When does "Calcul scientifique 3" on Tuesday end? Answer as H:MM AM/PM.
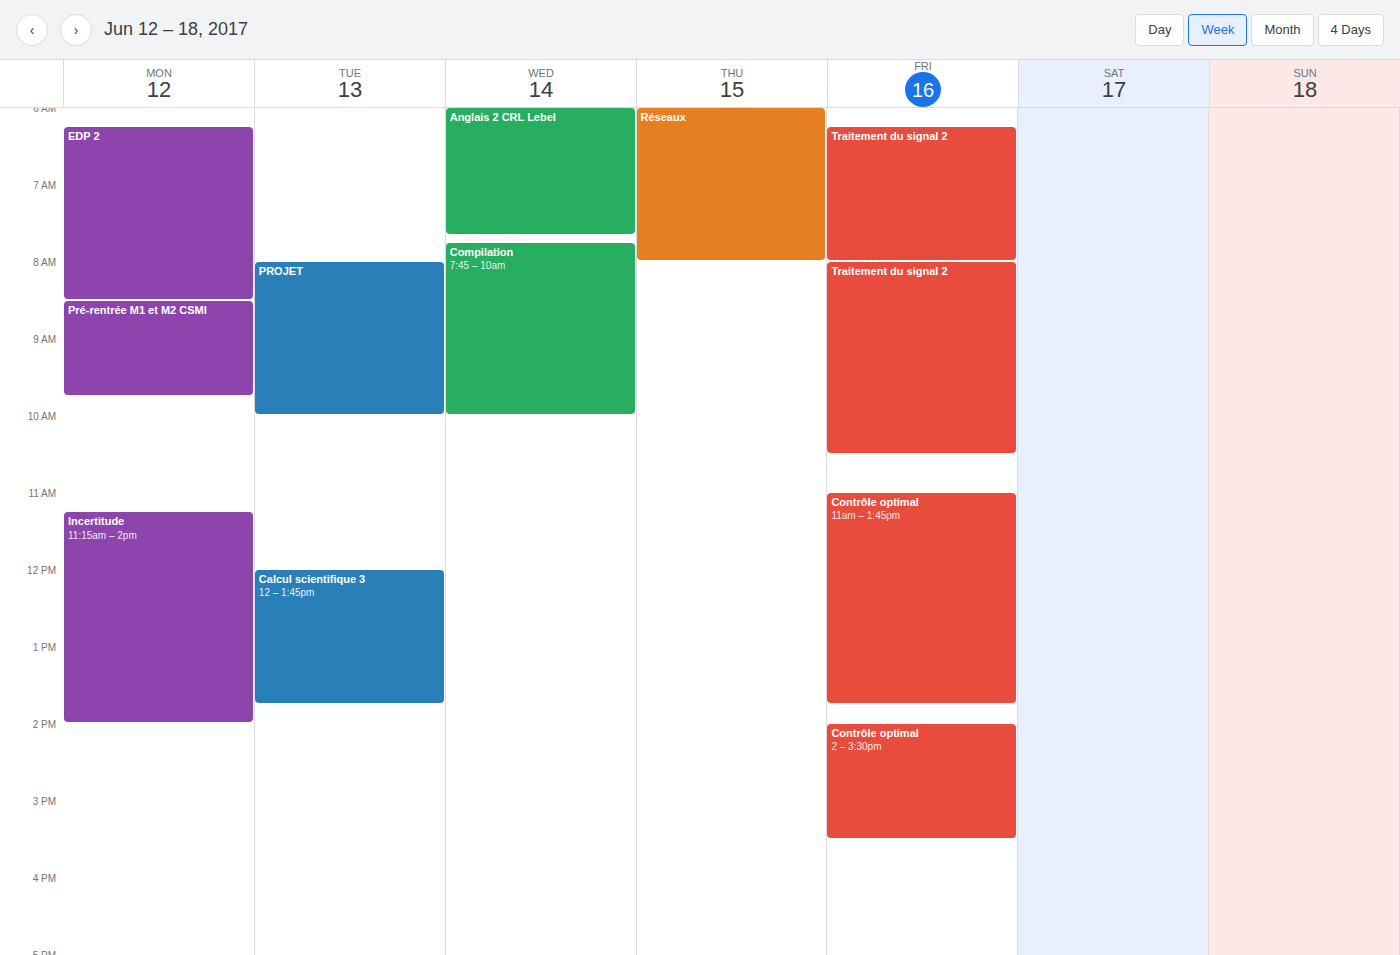
1:45 PM